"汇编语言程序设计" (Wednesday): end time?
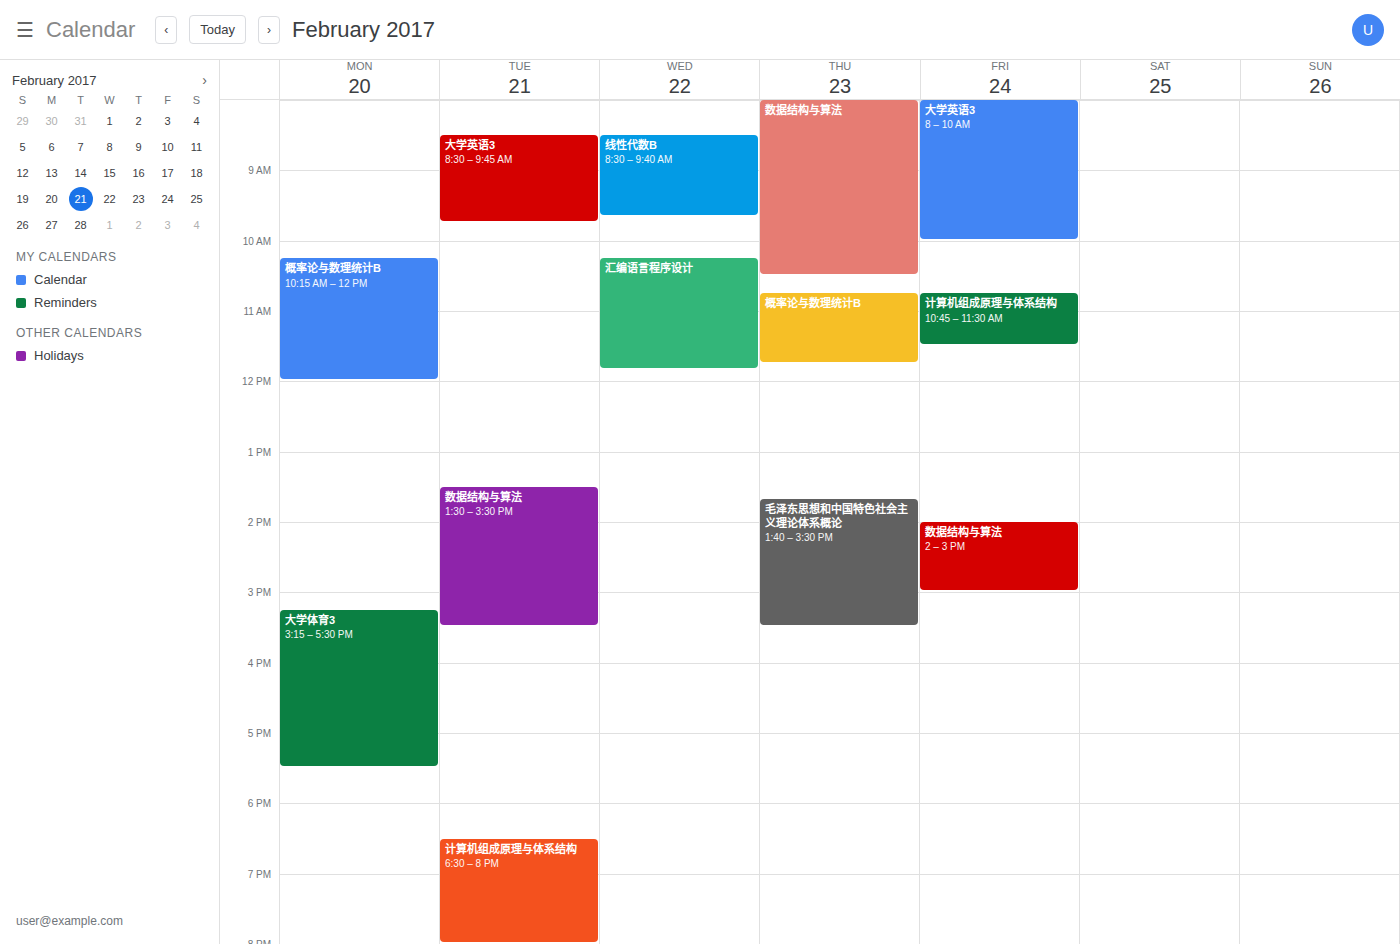
11:50 AM